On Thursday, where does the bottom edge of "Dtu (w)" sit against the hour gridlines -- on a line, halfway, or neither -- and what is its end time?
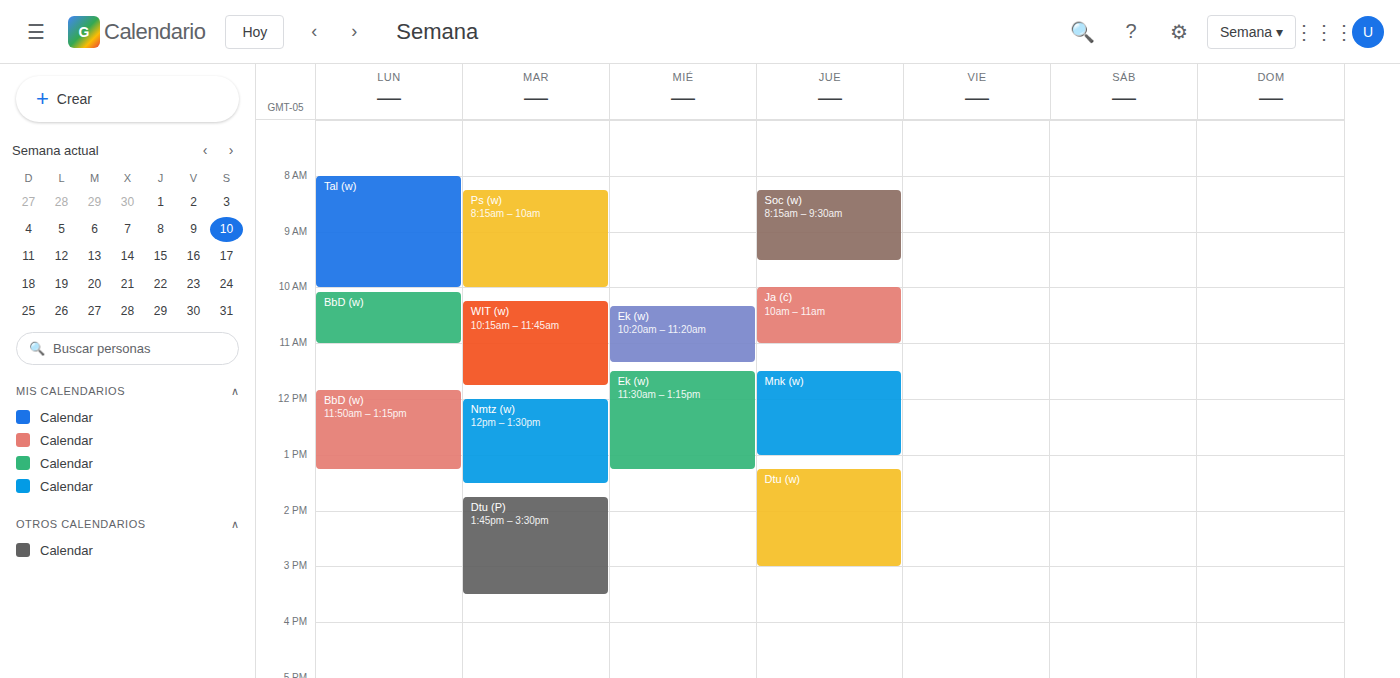
3:00 PM -- exactly on the 3 PM line.